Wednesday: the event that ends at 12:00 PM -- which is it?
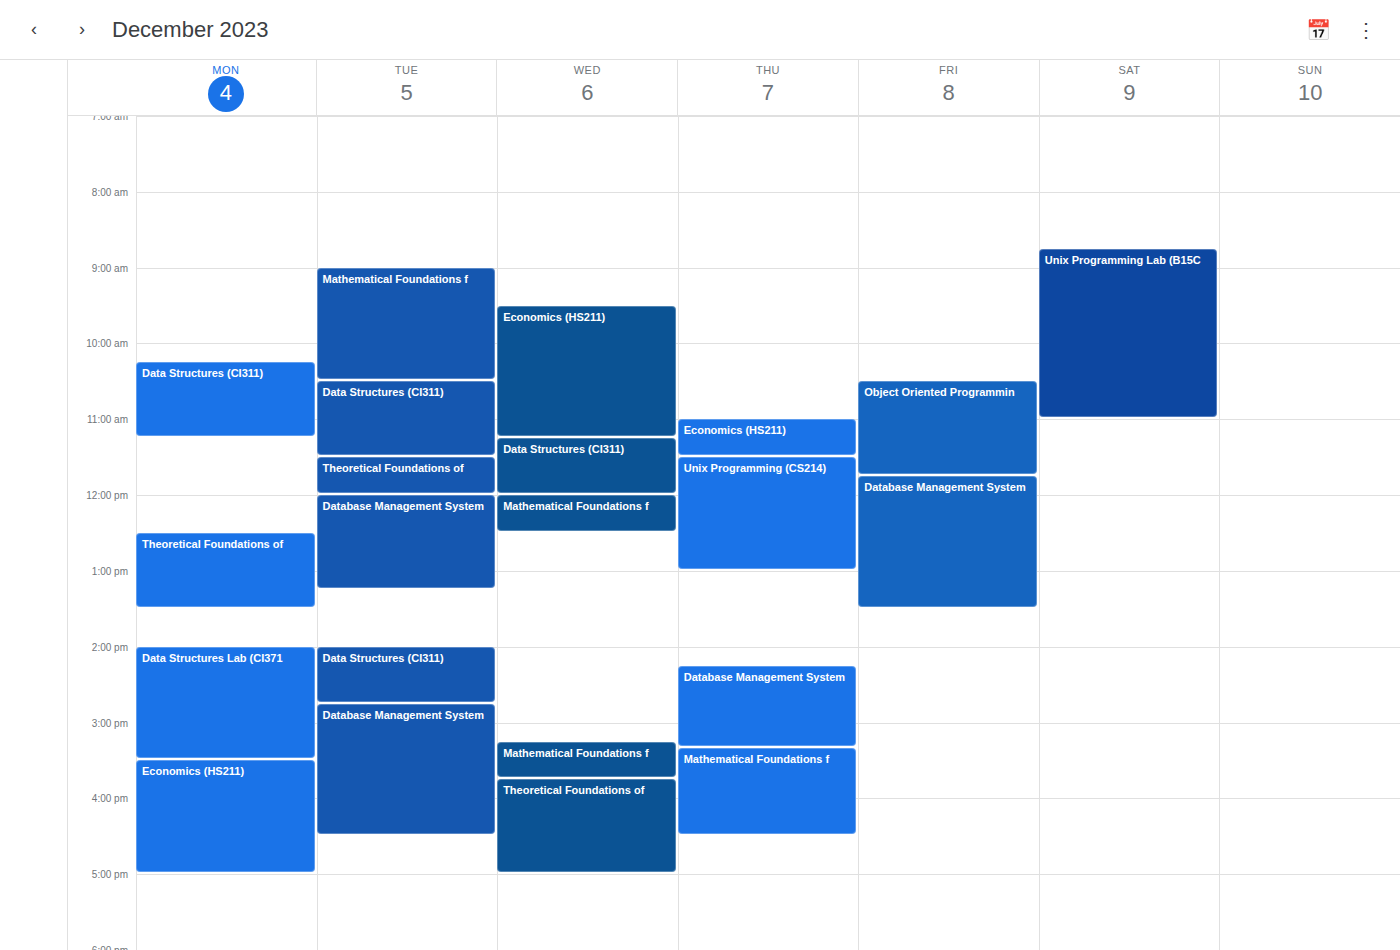
"Data Structures (CI311)"